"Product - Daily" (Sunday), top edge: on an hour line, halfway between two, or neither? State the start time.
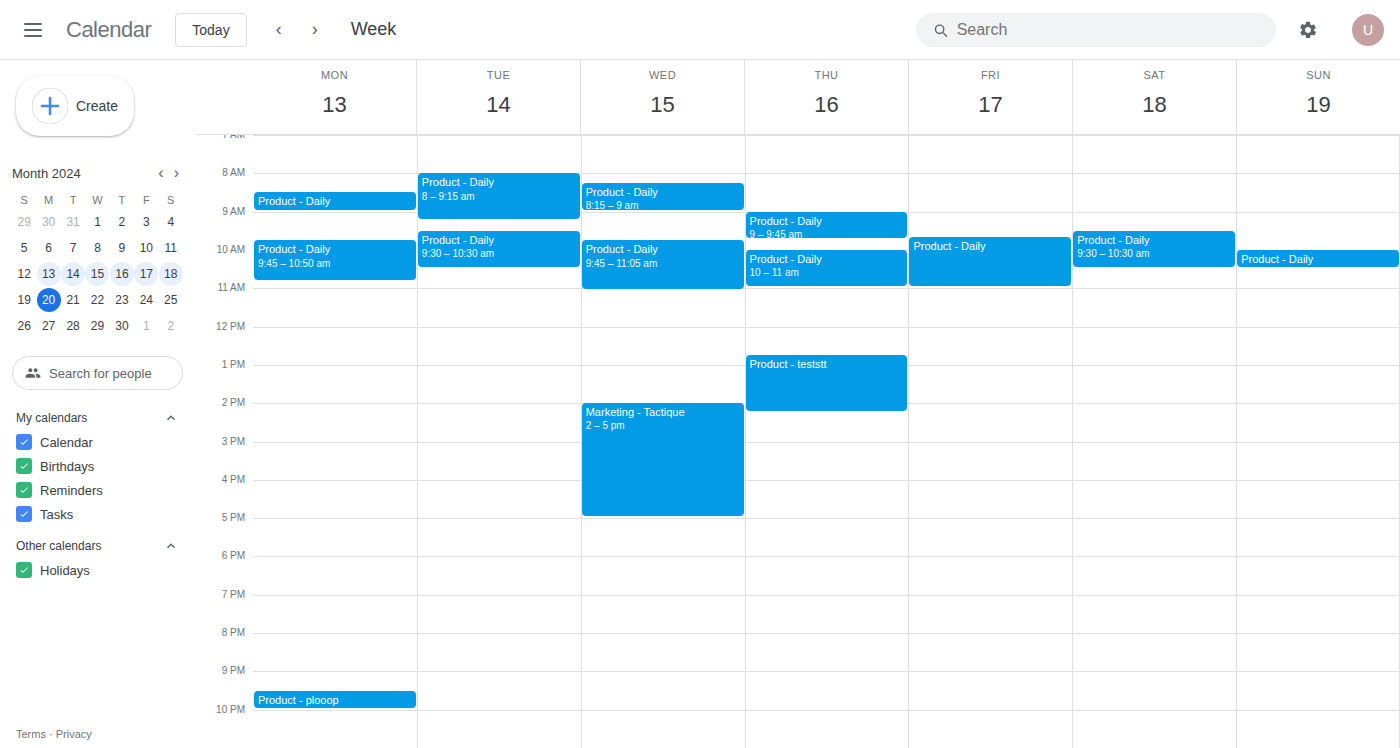
10:00 AM -- exactly on the 10 AM line.